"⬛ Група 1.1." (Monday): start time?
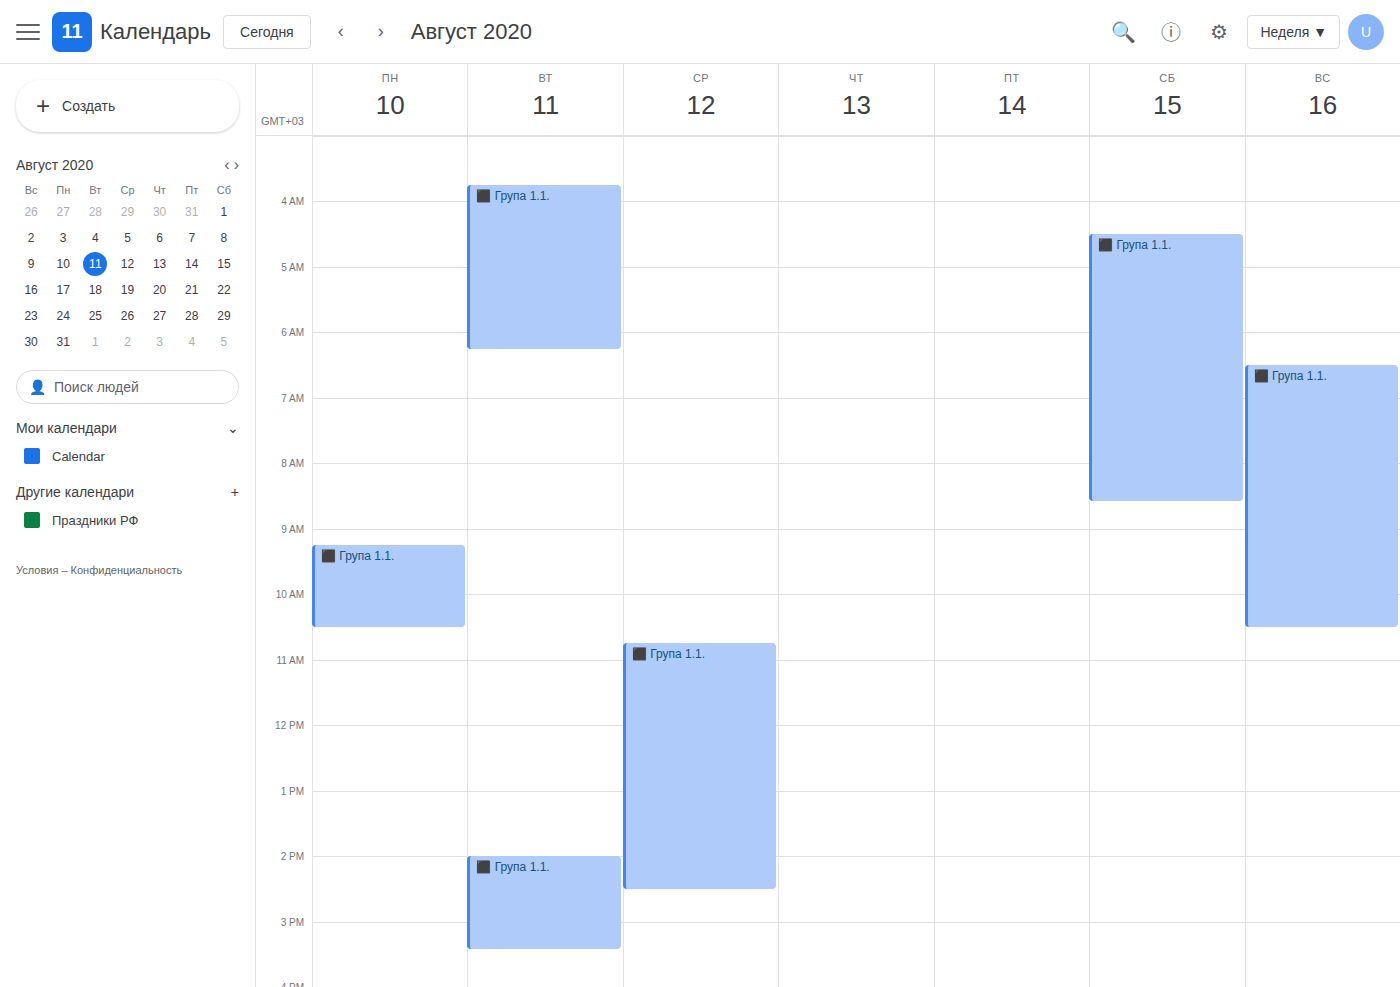
9:15 AM